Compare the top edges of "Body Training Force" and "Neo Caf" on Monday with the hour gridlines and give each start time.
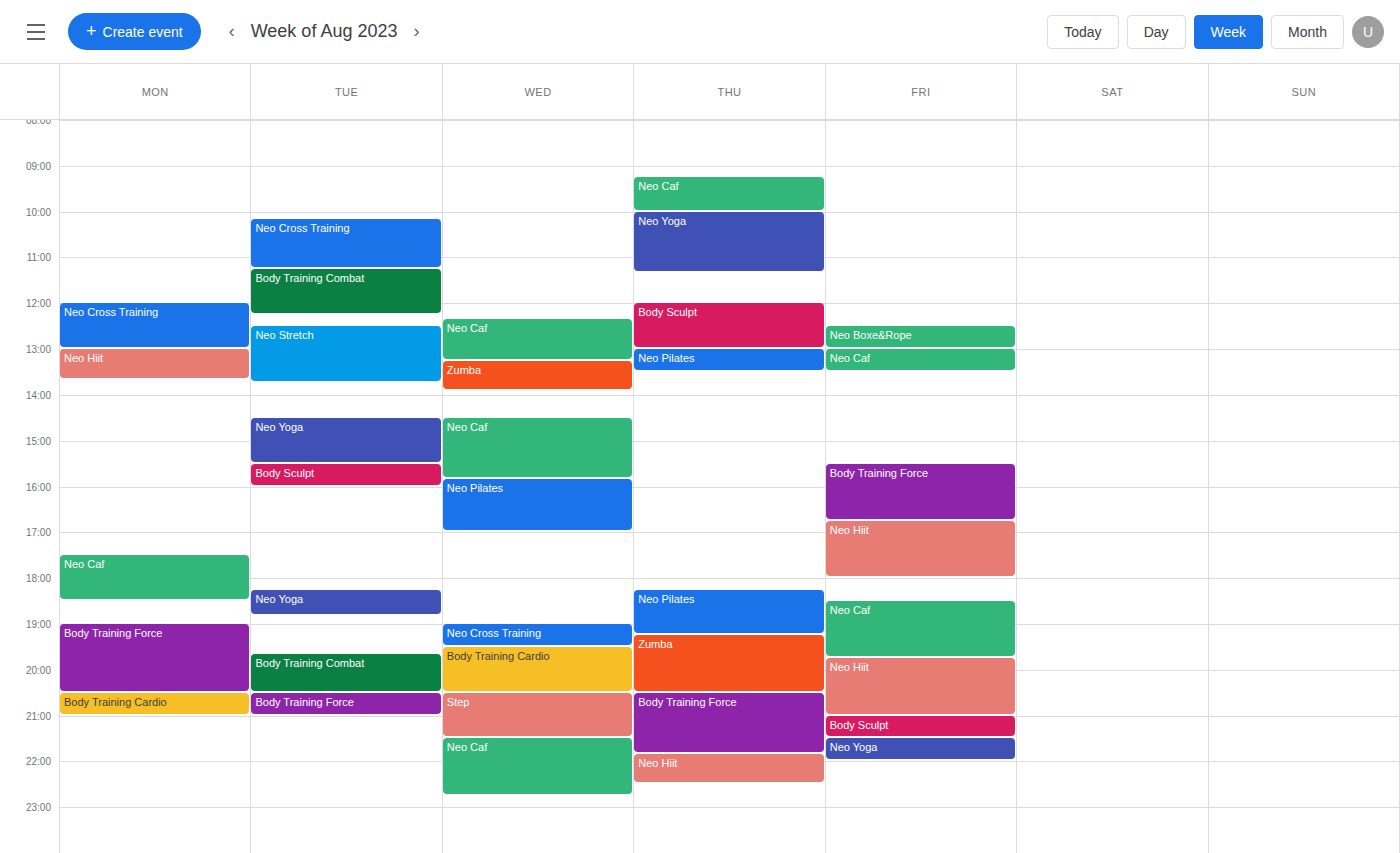
"Body Training Force": 19:00, exactly on the 19:00 line. "Neo Caf": 17:30, halfway between the 17:00 and 18:00 lines.